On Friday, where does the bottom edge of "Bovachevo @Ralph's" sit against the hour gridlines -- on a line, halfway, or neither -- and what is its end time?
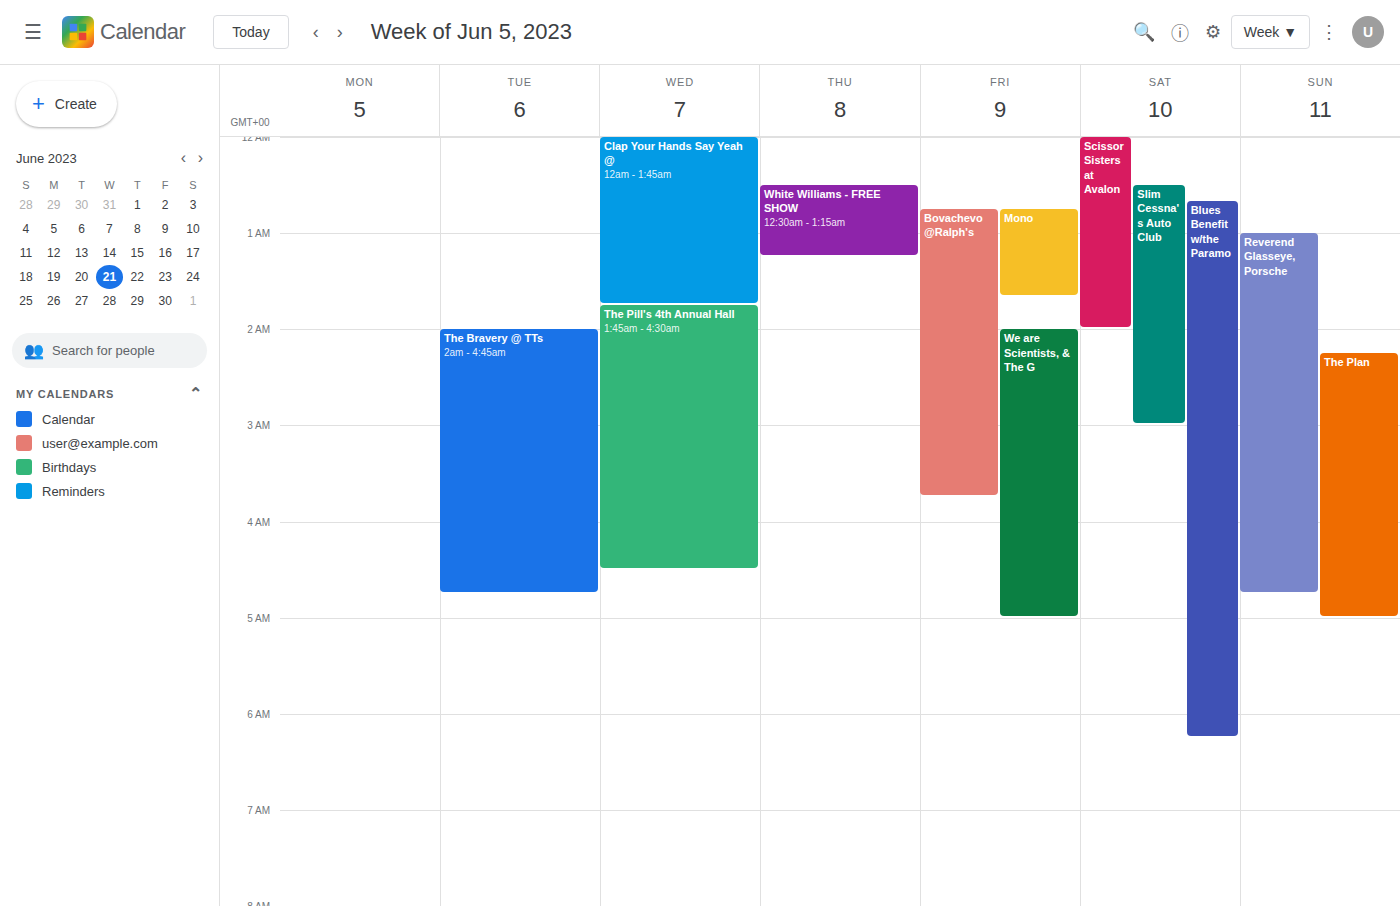
3:45 AM -- neither: three quarters of the way from the 3 AM line to the 4 AM line.